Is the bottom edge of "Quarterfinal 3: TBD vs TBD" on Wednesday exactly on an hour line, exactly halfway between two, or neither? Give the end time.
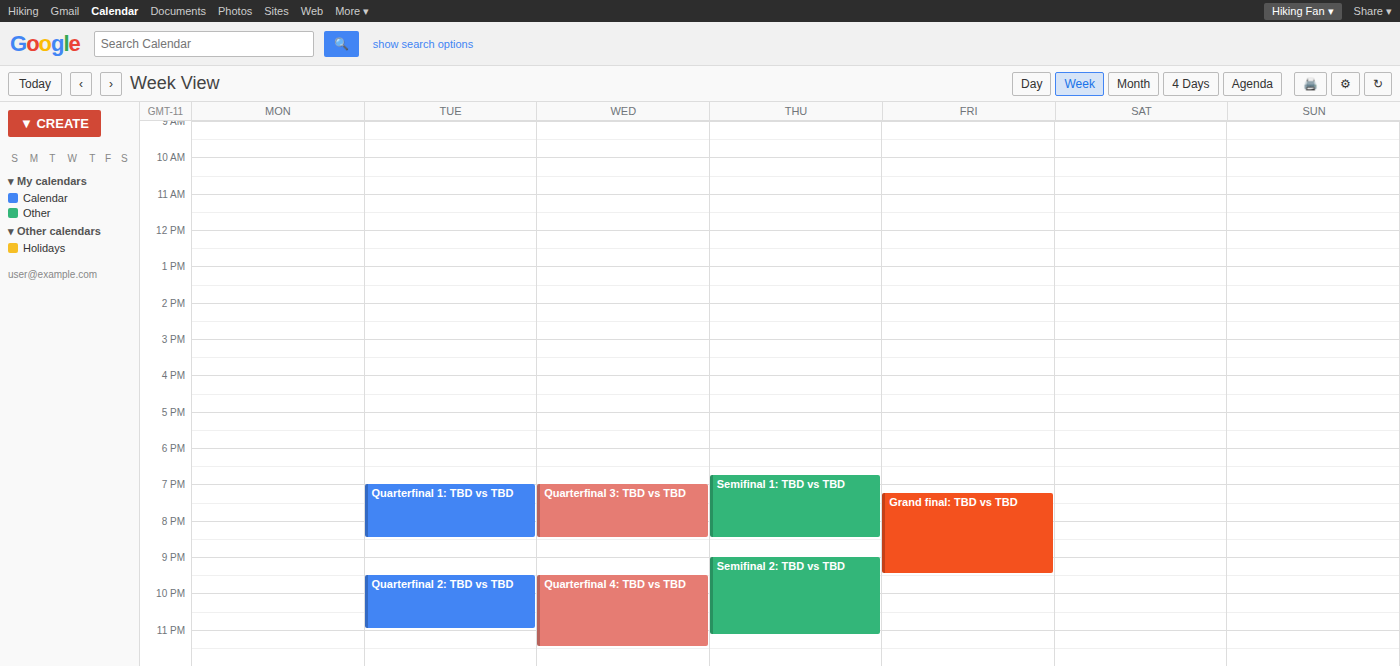
8:30 PM -- halfway between the 8 PM and 9 PM lines.